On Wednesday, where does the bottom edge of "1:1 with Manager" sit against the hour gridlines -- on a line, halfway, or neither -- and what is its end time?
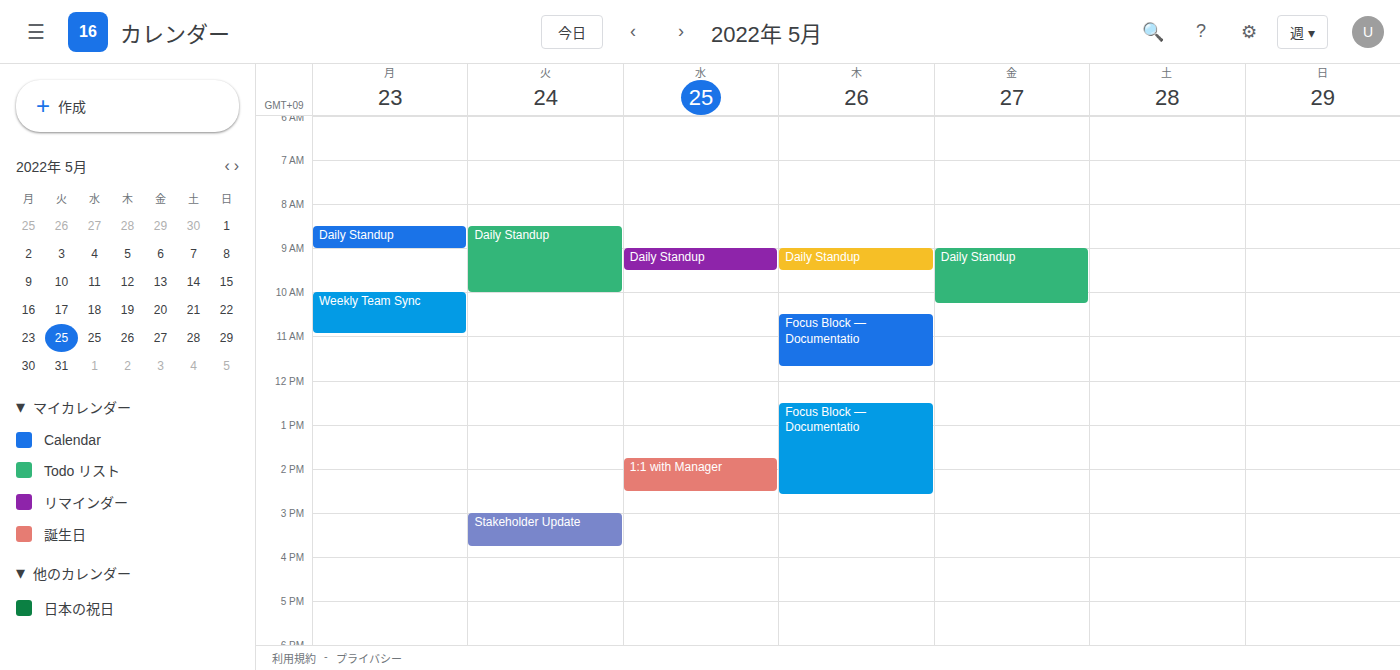
2:30 PM -- halfway between the 2 PM and 3 PM lines.